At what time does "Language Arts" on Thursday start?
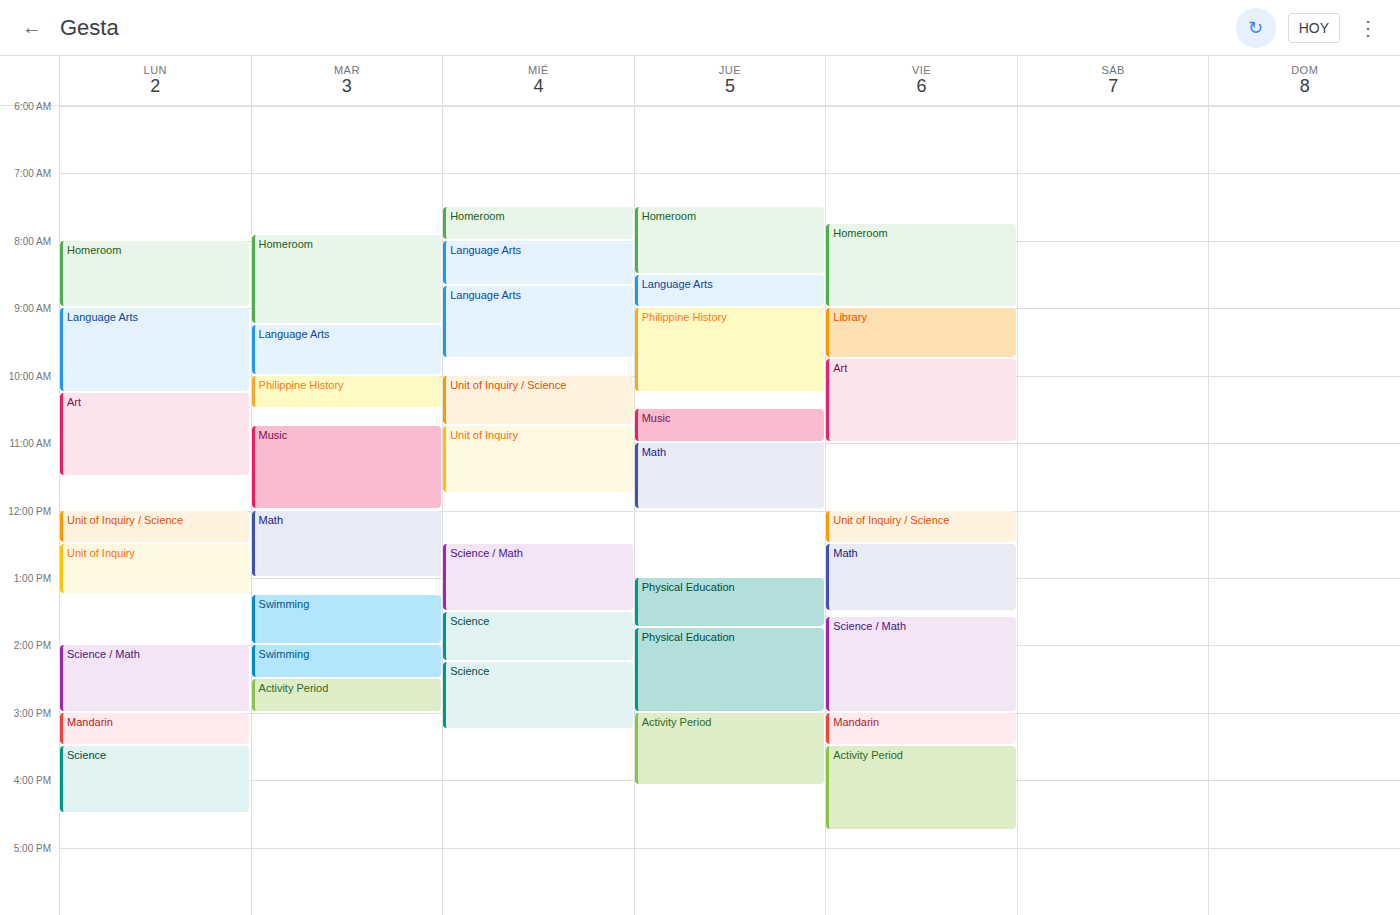
08:30